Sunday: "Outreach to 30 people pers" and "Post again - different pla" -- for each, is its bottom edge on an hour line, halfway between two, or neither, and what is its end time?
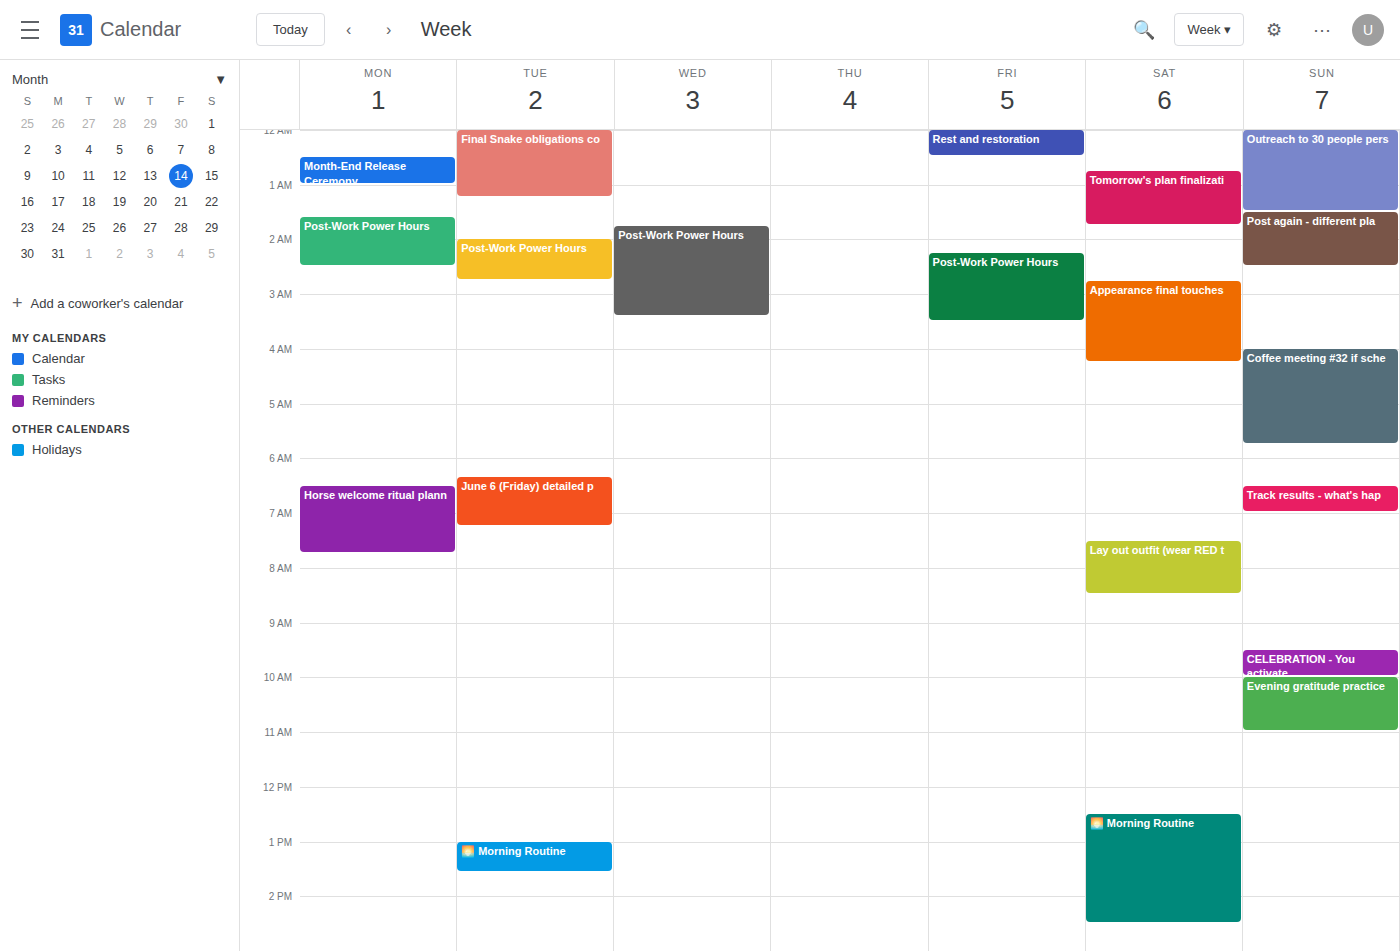
"Outreach to 30 people pers": 1:30 AM, halfway between the 1 AM and 2 AM lines. "Post again - different pla": 2:30 AM, halfway between the 2 AM and 3 AM lines.